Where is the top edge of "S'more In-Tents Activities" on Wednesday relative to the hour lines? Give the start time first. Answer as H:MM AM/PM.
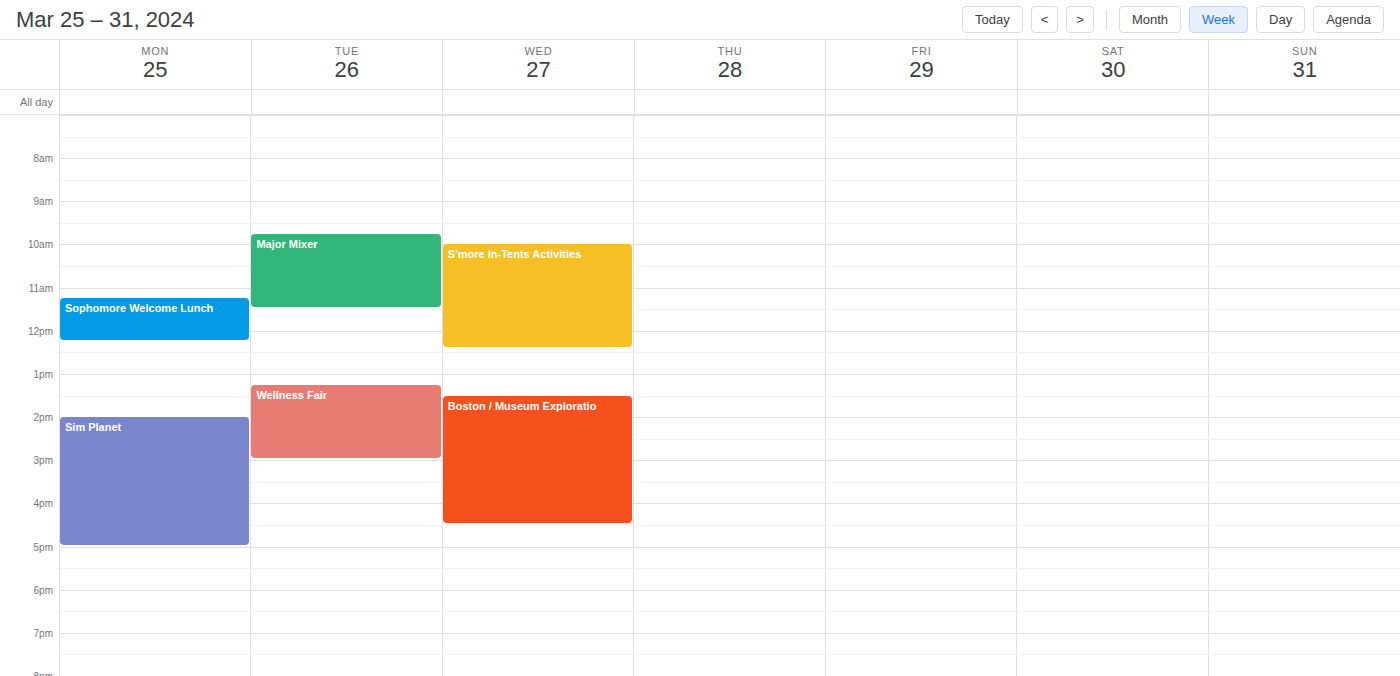
10:00 AM -- exactly on the 10 AM line.